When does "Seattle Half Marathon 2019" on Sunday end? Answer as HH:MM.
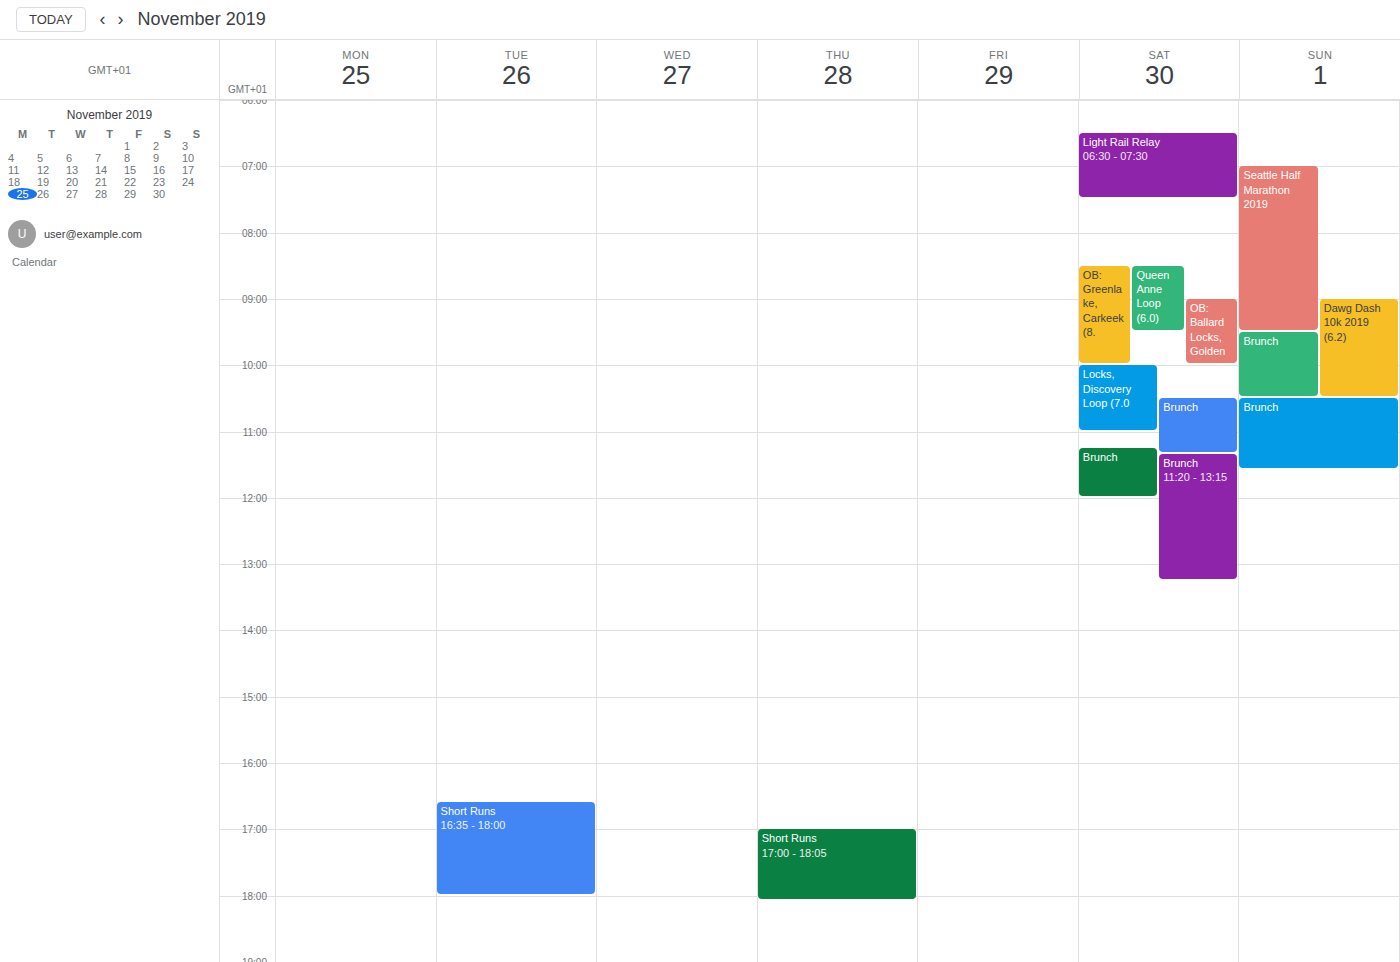
09:30